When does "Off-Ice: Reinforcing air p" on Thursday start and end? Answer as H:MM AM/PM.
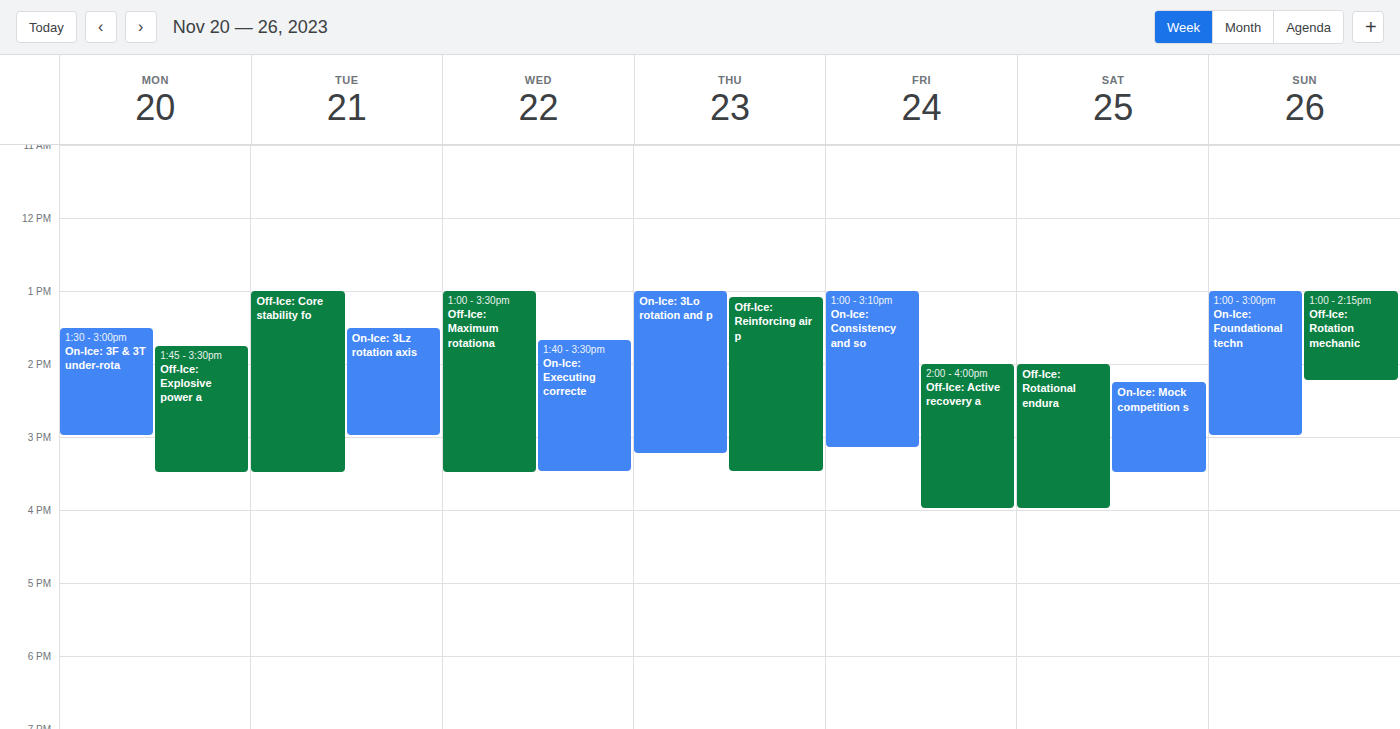
1:05 PM to 3:30 PM